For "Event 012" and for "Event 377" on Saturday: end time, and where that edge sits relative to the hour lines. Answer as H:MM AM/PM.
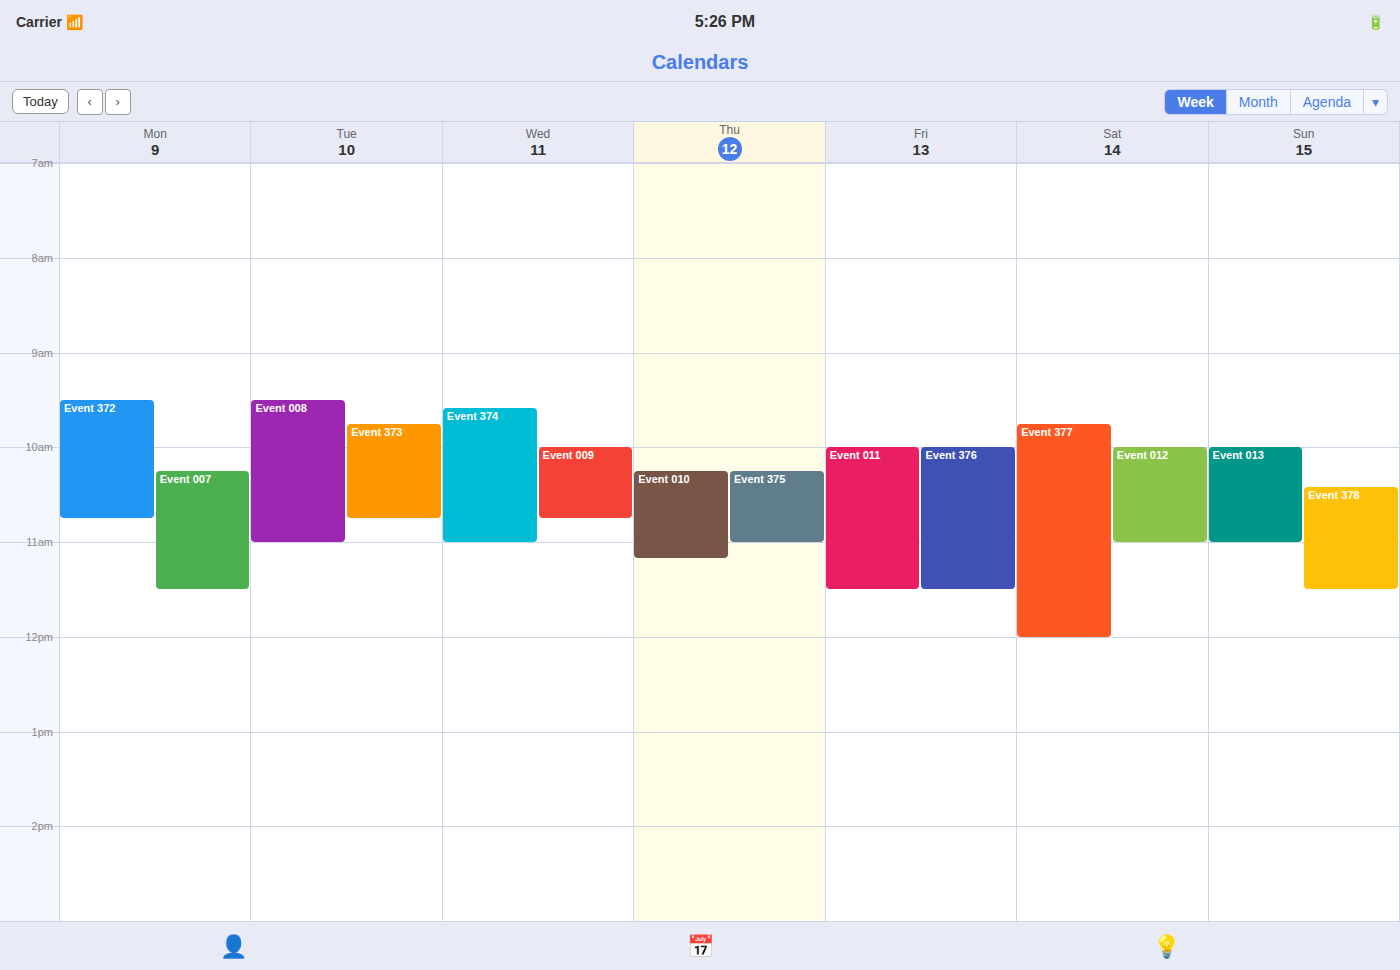
"Event 012": 11:00 AM, exactly on the 11 AM line. "Event 377": 12:00 PM, exactly on the 12 PM line.